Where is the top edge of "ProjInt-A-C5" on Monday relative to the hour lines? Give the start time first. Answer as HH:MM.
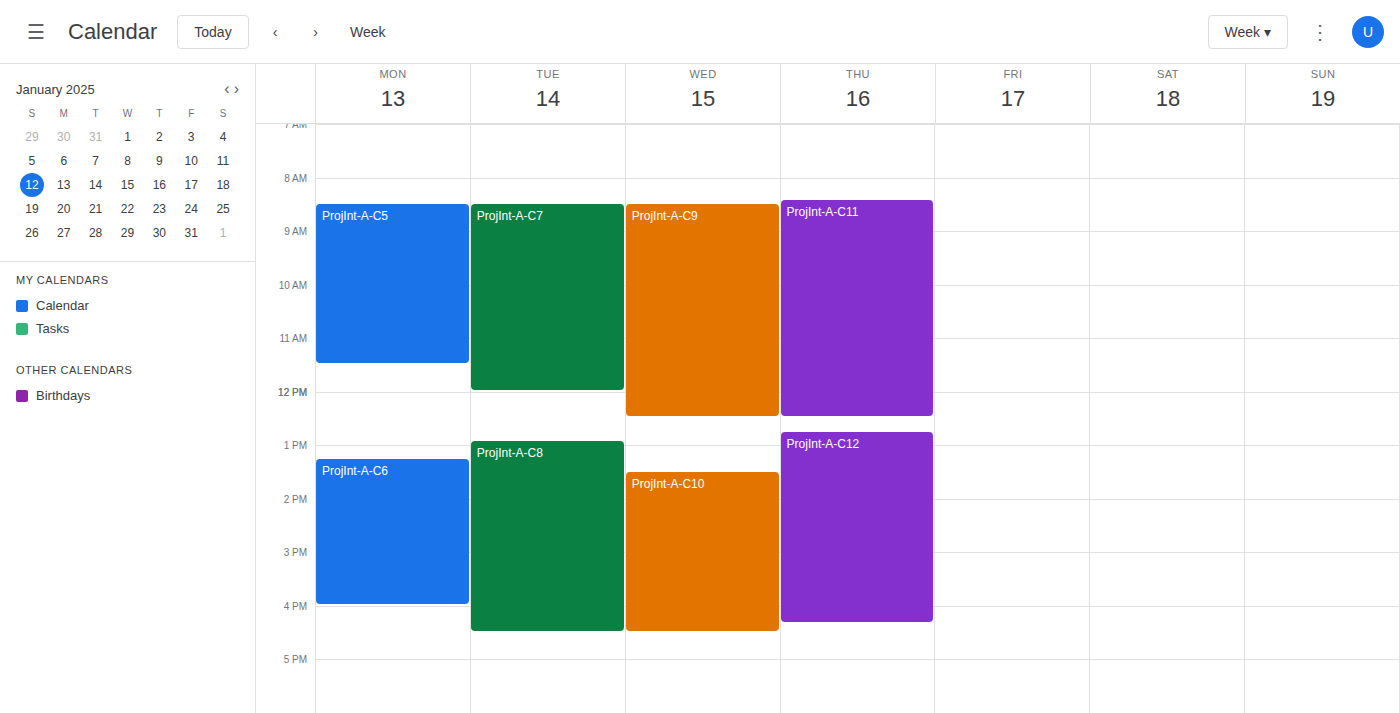
08:30 -- halfway between the 08:00 and 09:00 lines.